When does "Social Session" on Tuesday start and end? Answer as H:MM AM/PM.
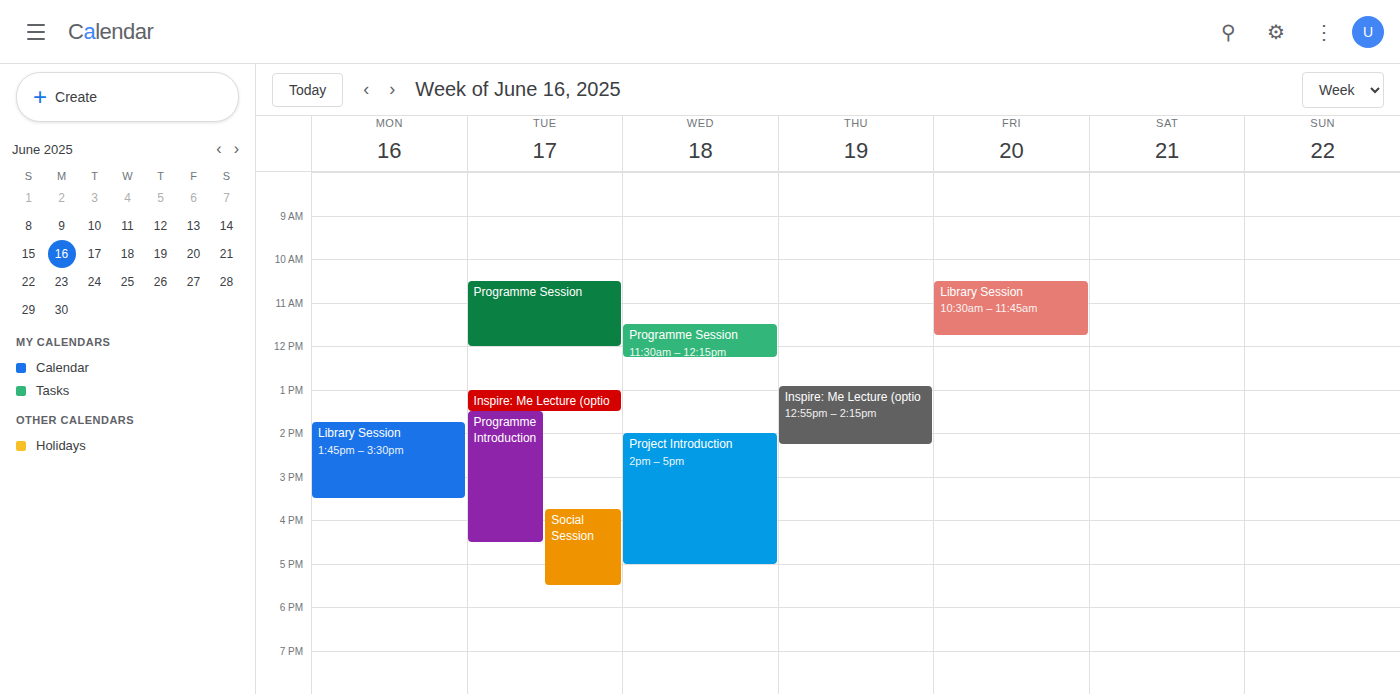
3:45 PM to 5:30 PM